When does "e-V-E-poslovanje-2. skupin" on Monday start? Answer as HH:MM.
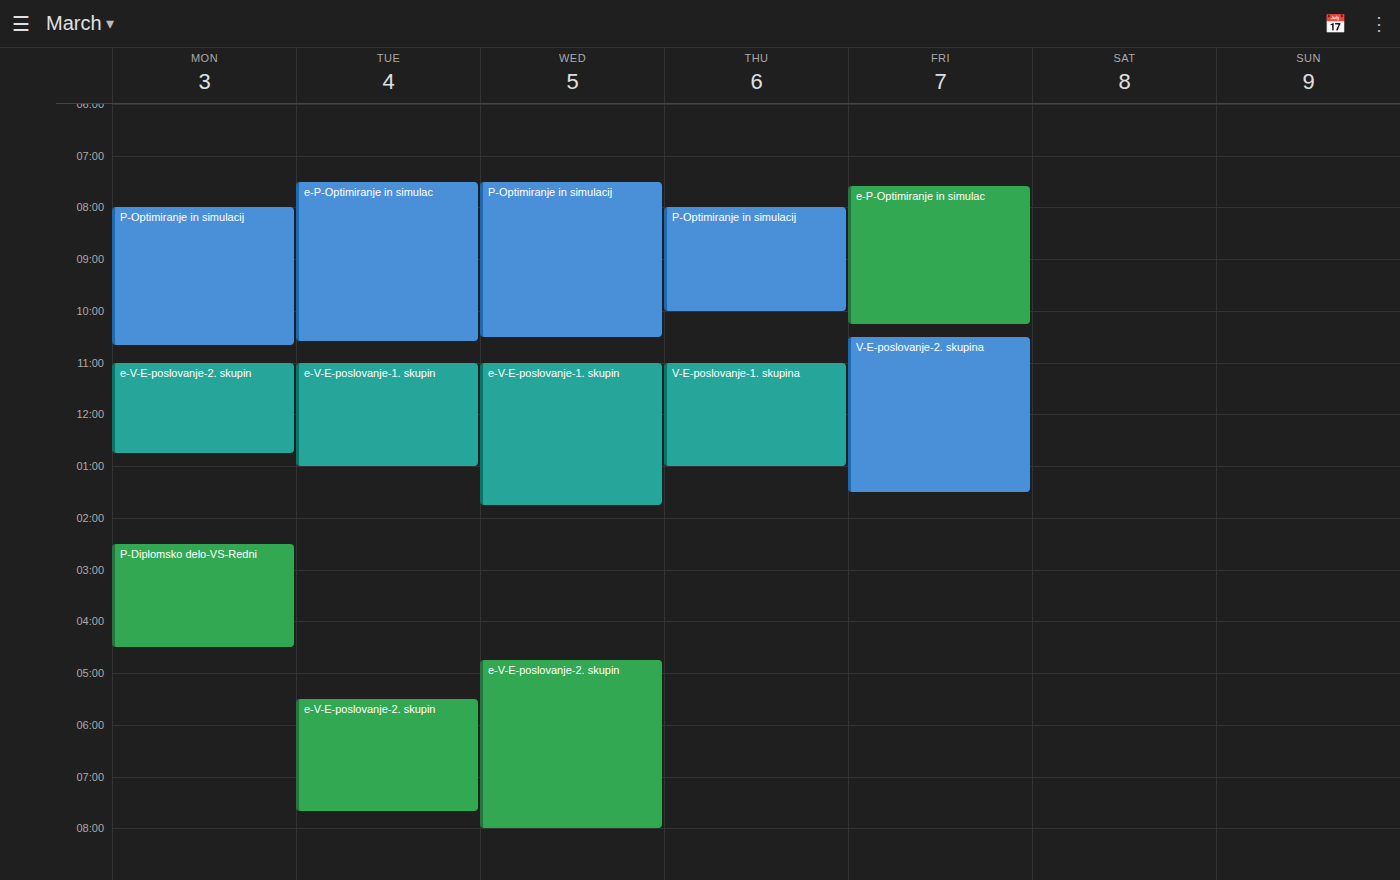
11:00